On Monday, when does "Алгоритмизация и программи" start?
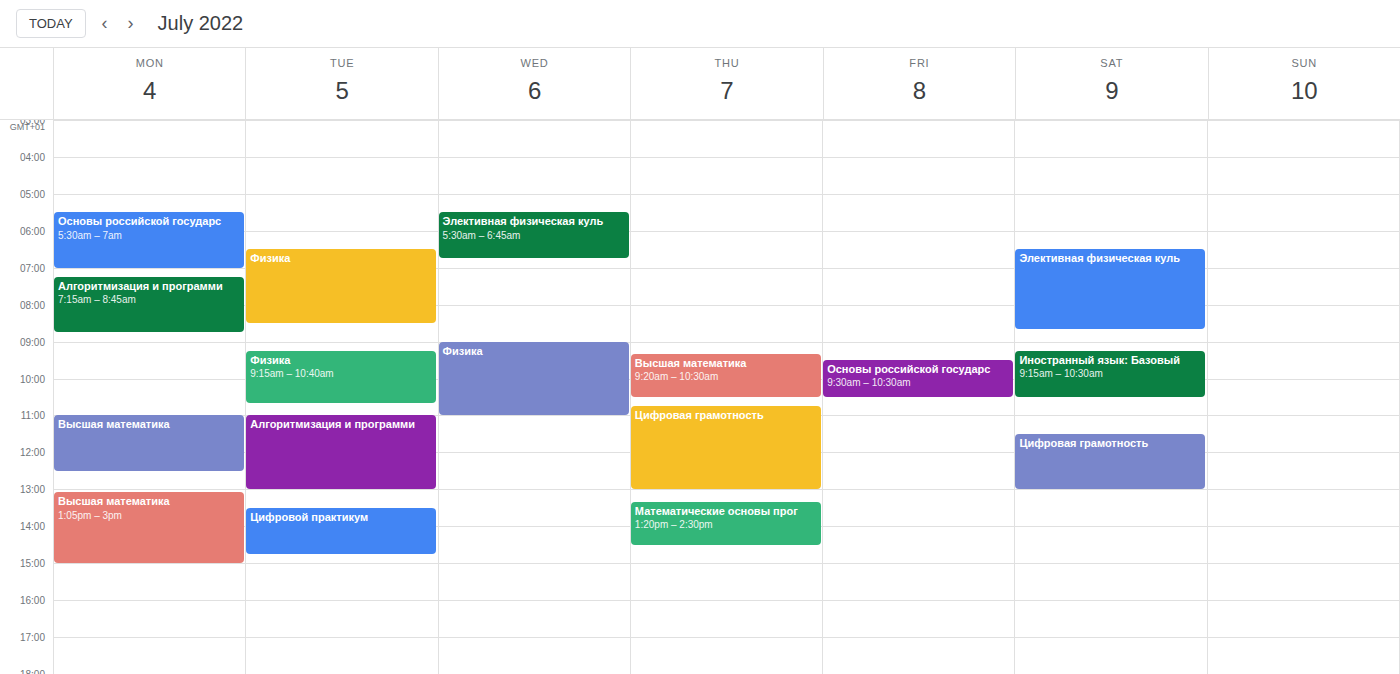
7:15 AM